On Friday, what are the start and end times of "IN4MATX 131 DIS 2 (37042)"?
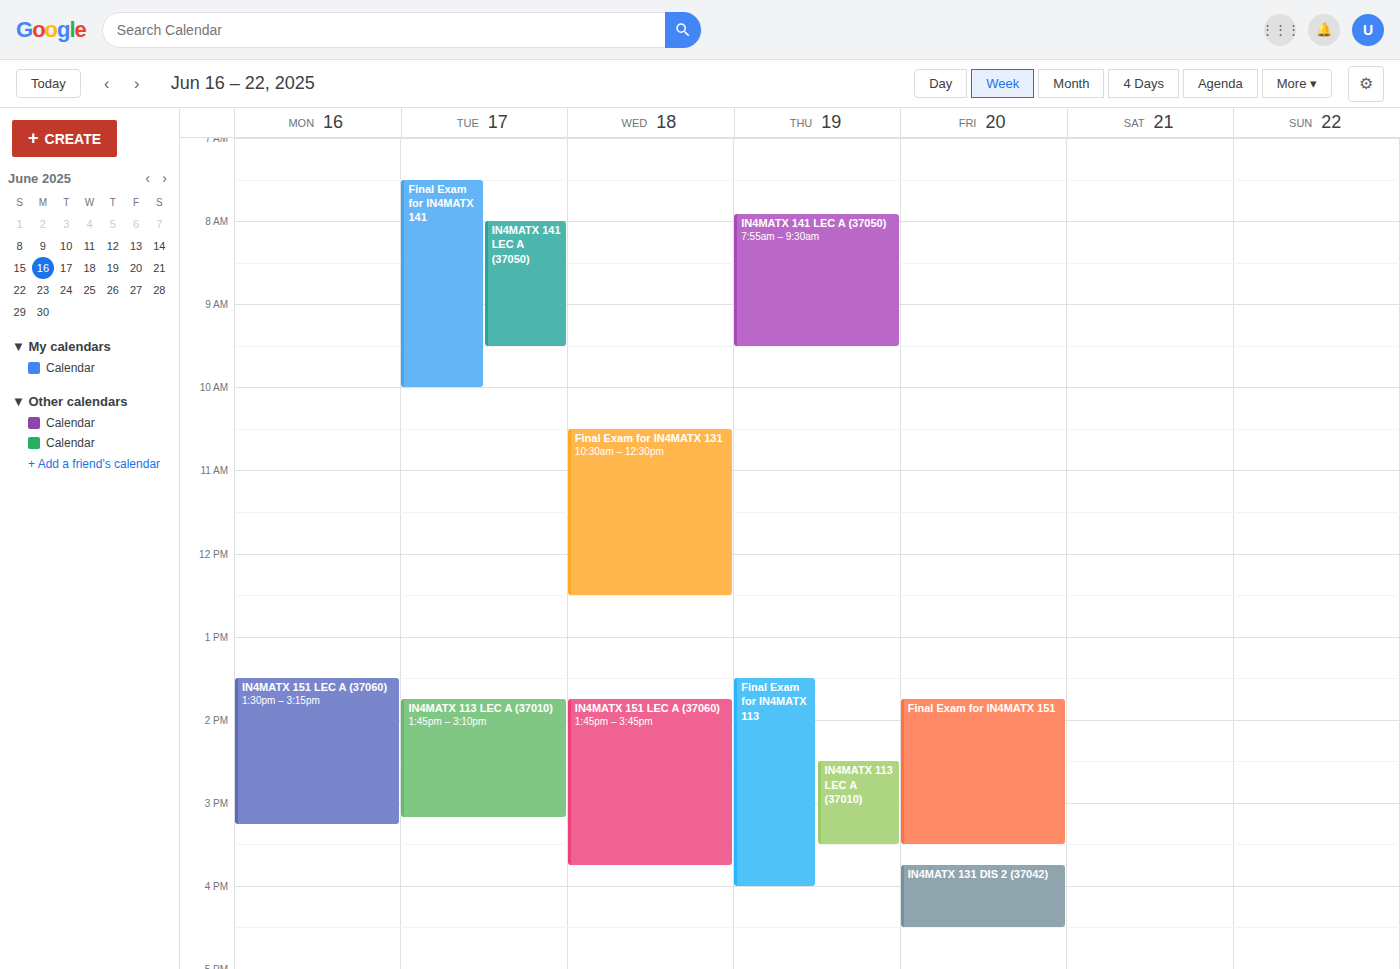
3:45 PM to 4:30 PM